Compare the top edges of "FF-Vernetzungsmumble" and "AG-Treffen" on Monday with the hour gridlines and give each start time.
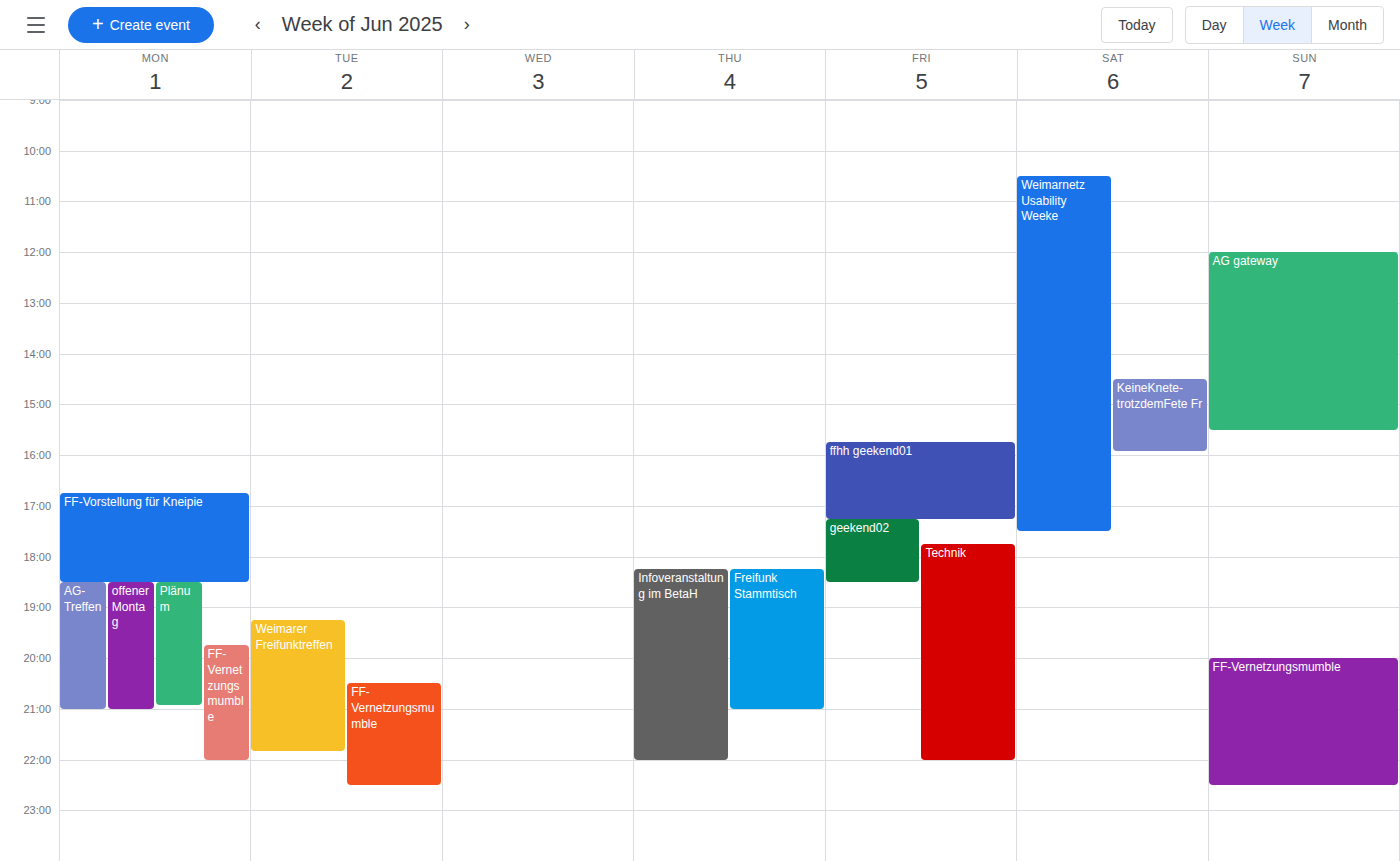
"FF-Vernetzungsmumble": 7:45 PM, neither: three quarters of the way from the 7 PM line to the 8 PM line. "AG-Treffen": 6:30 PM, halfway between the 6 PM and 7 PM lines.